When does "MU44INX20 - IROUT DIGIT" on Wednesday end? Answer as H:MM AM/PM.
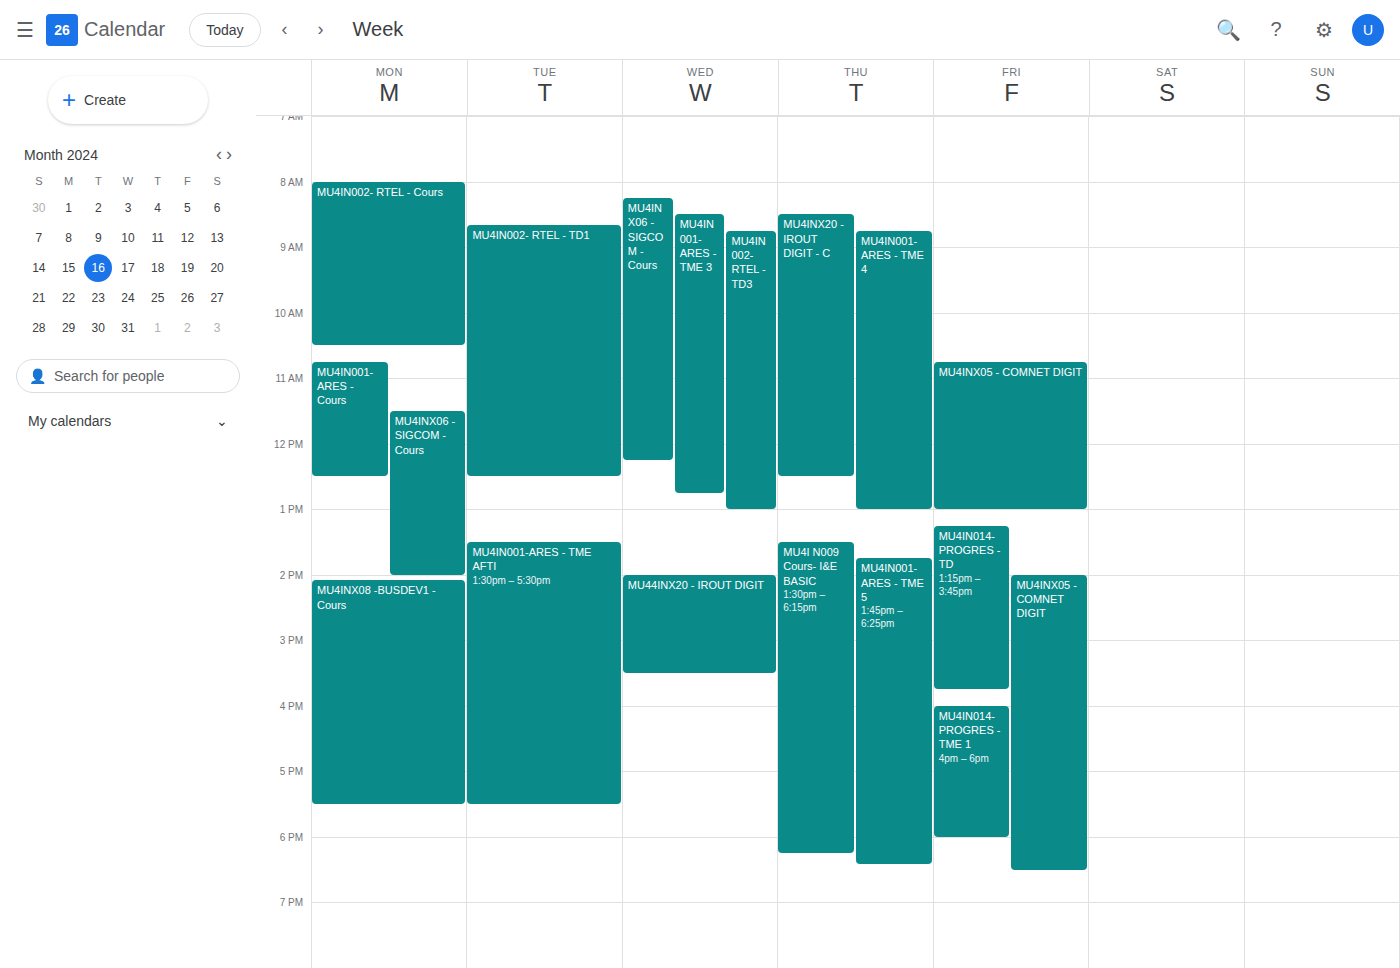
3:30 PM